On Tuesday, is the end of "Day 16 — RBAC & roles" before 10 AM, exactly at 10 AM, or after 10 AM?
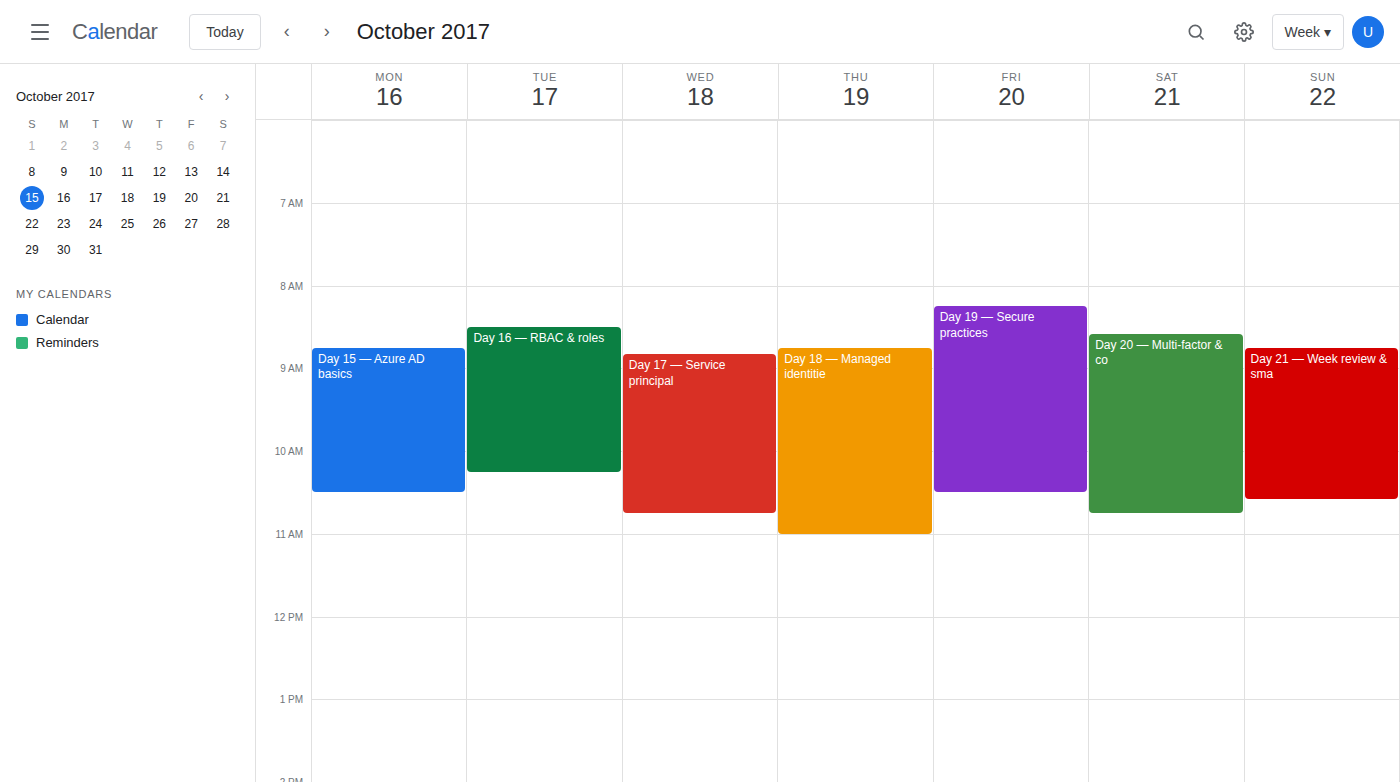
10:15 AM -- after 10 AM, 15 minutes below the 10 AM line.